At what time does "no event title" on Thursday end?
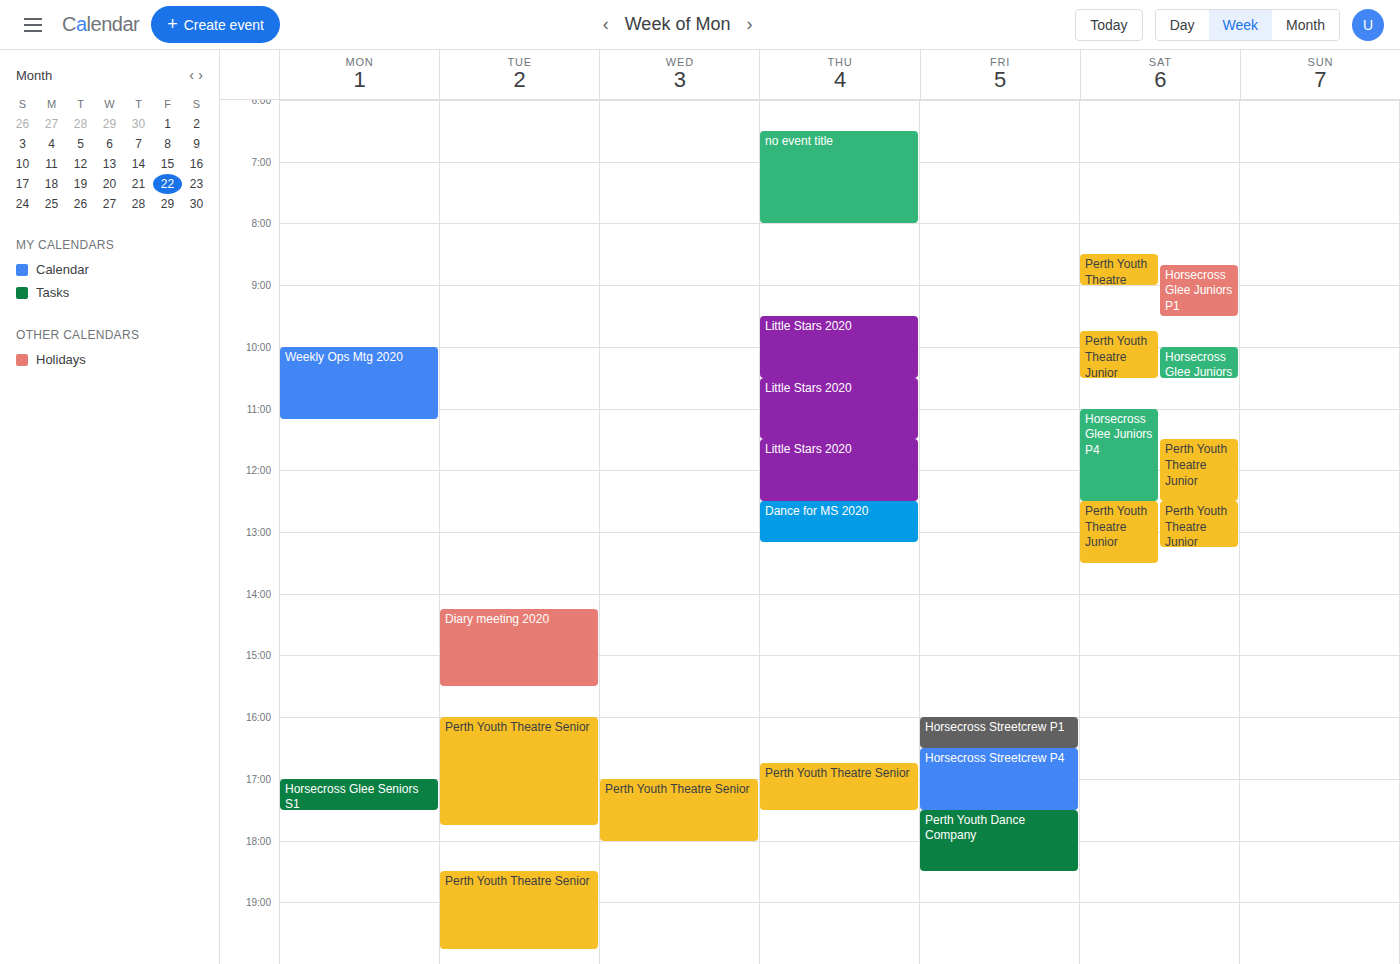
8:00 AM